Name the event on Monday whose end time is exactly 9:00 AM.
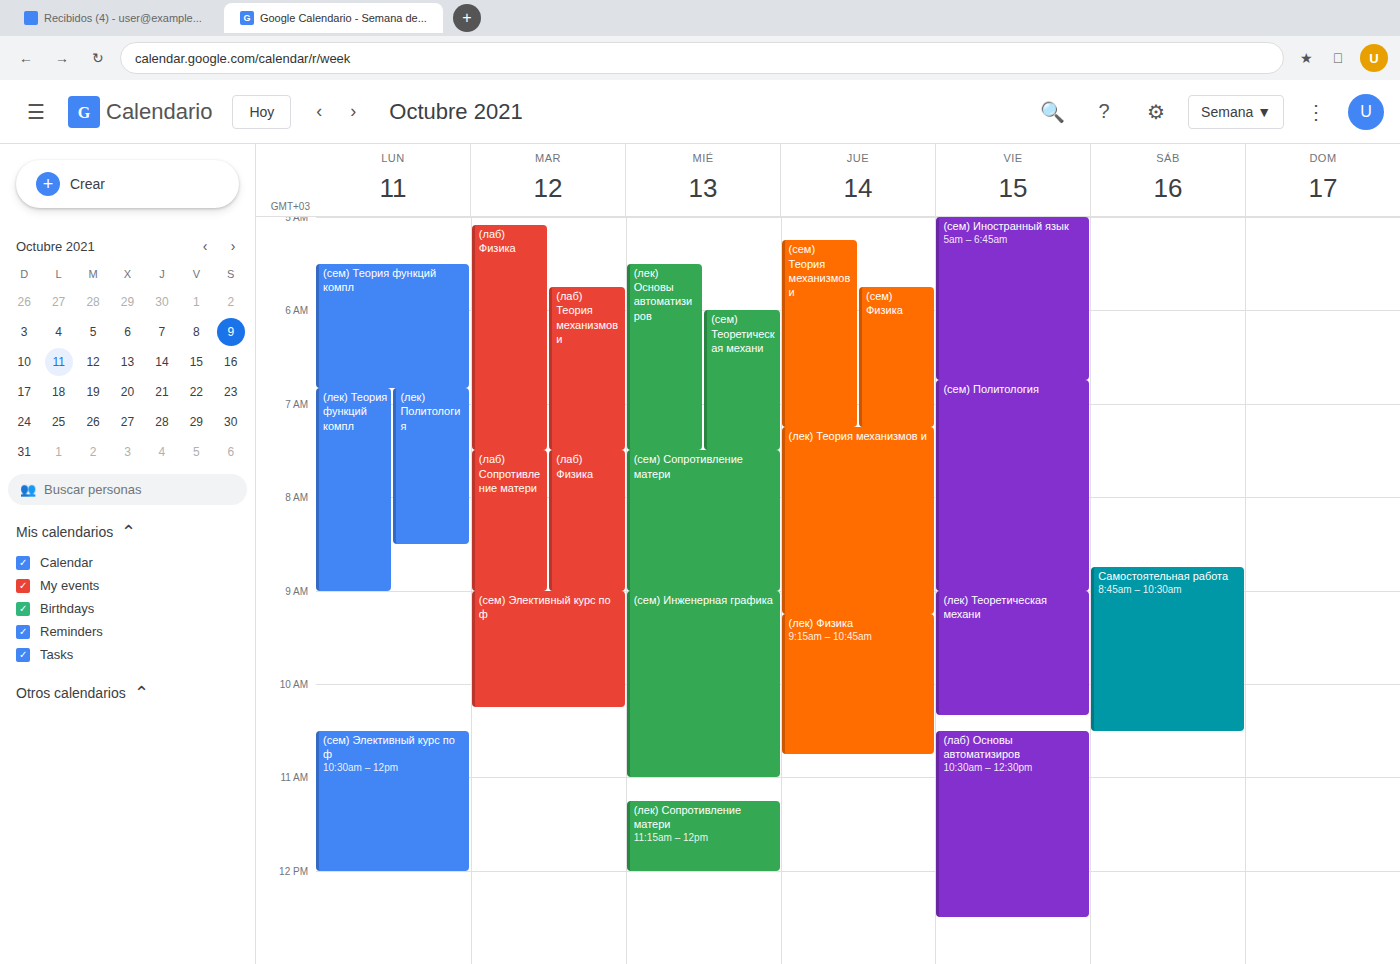
"(лек) Теория функций компл"